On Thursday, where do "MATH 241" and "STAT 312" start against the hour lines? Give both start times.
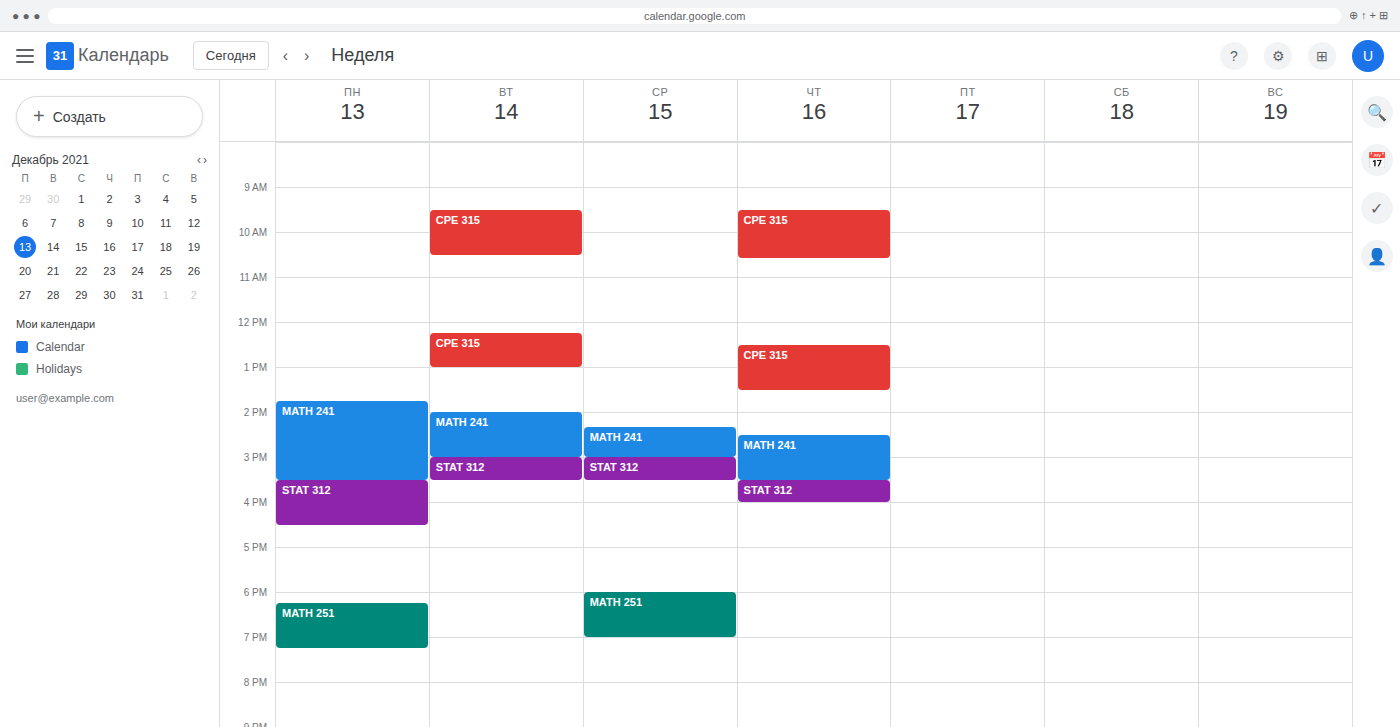
"MATH 241": 2:30 PM, halfway between the 2 PM and 3 PM lines. "STAT 312": 3:30 PM, halfway between the 3 PM and 4 PM lines.